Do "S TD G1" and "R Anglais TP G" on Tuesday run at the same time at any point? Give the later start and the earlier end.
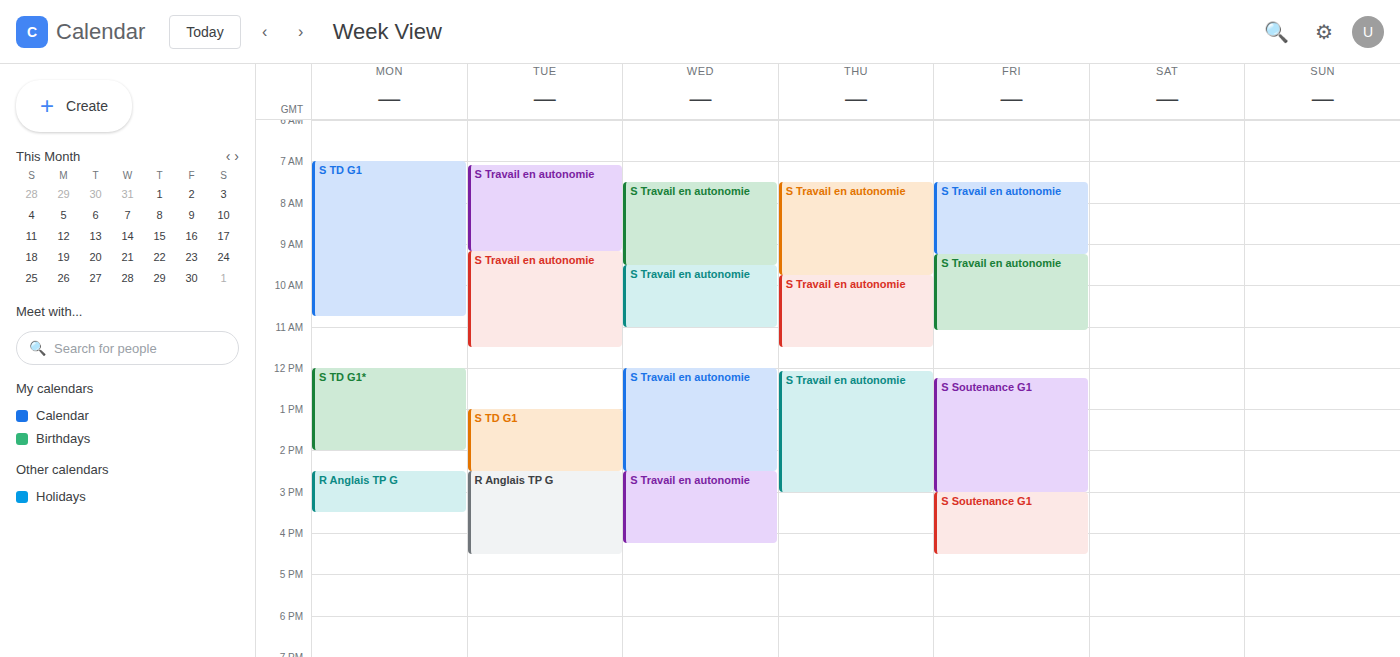
"S TD G1" ends at 14:30, exactly when "R Anglais TP G" starts -- they touch but do not overlap.